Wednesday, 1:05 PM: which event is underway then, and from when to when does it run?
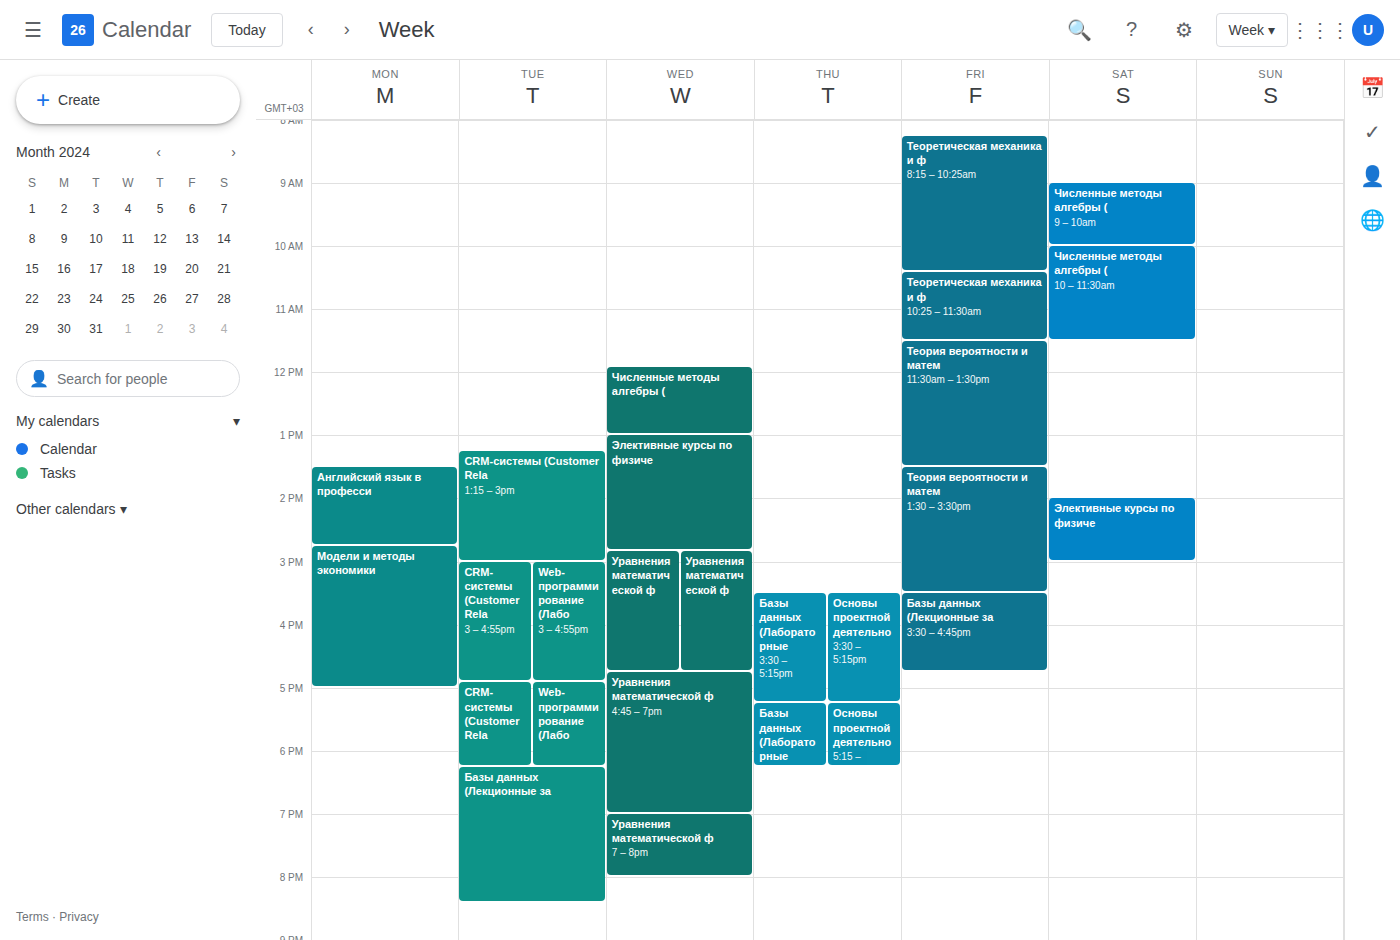
"Элективные курсы по физиче", 1:00 PM to 2:50 PM